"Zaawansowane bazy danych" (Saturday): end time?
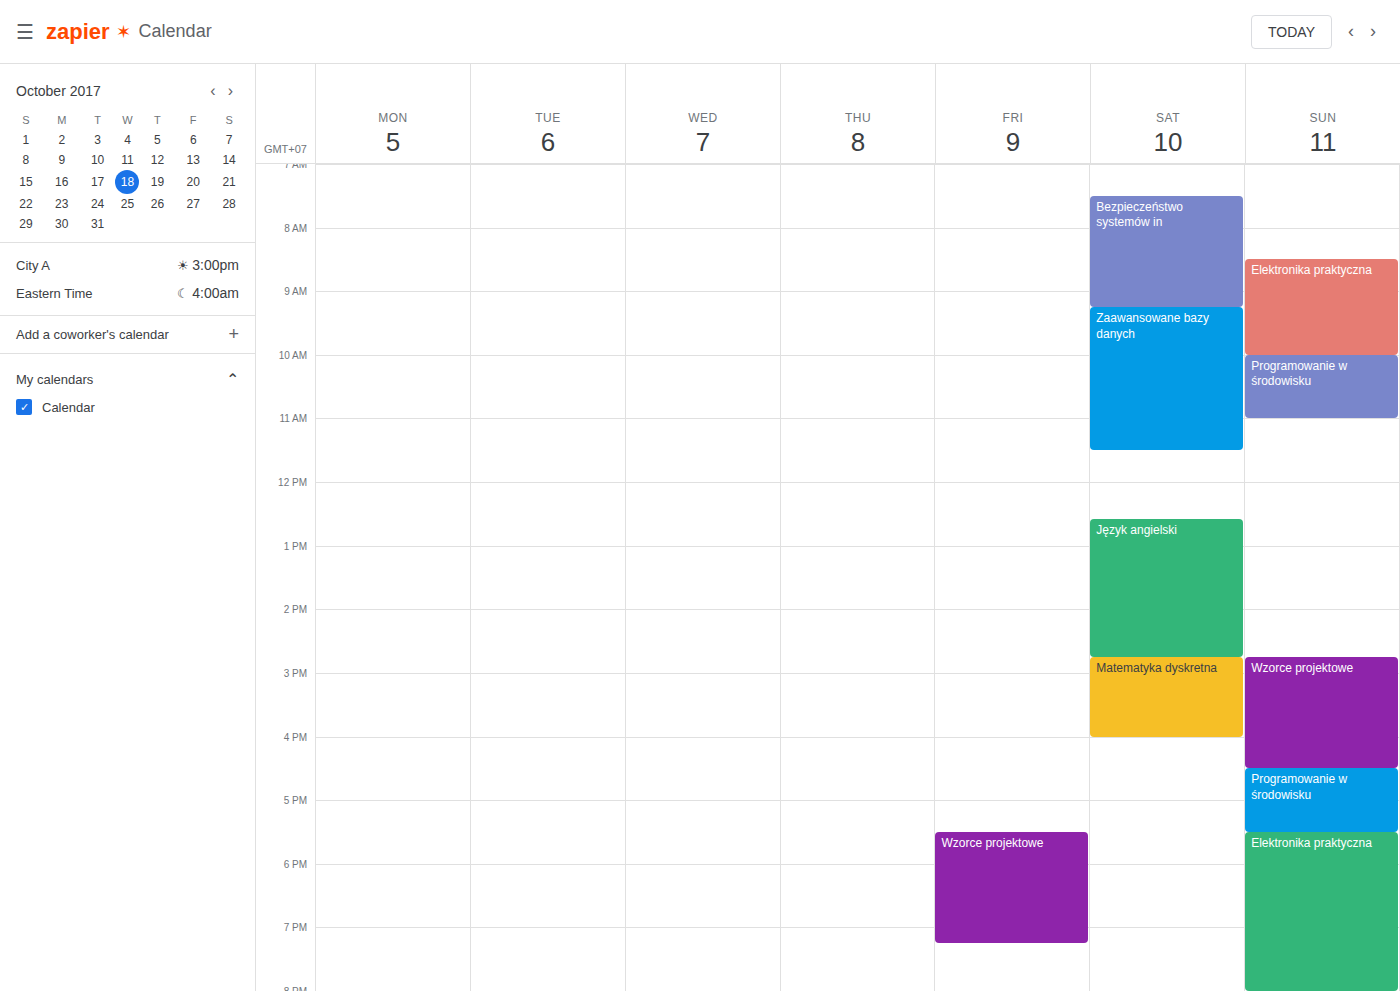
11:30 AM